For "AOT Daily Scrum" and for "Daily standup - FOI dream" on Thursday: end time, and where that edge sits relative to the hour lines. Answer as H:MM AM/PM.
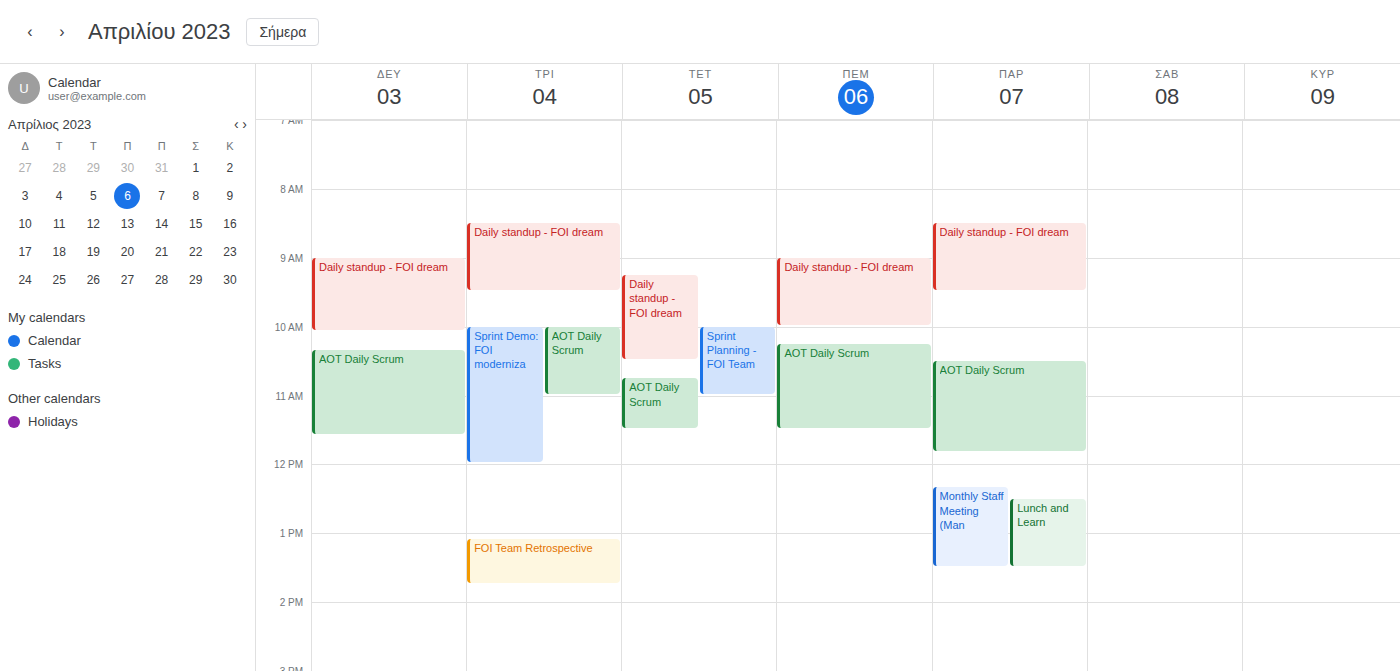
"AOT Daily Scrum": 11:30 AM, halfway between the 11 AM and 12 PM lines. "Daily standup - FOI dream": 10:00 AM, exactly on the 10 AM line.